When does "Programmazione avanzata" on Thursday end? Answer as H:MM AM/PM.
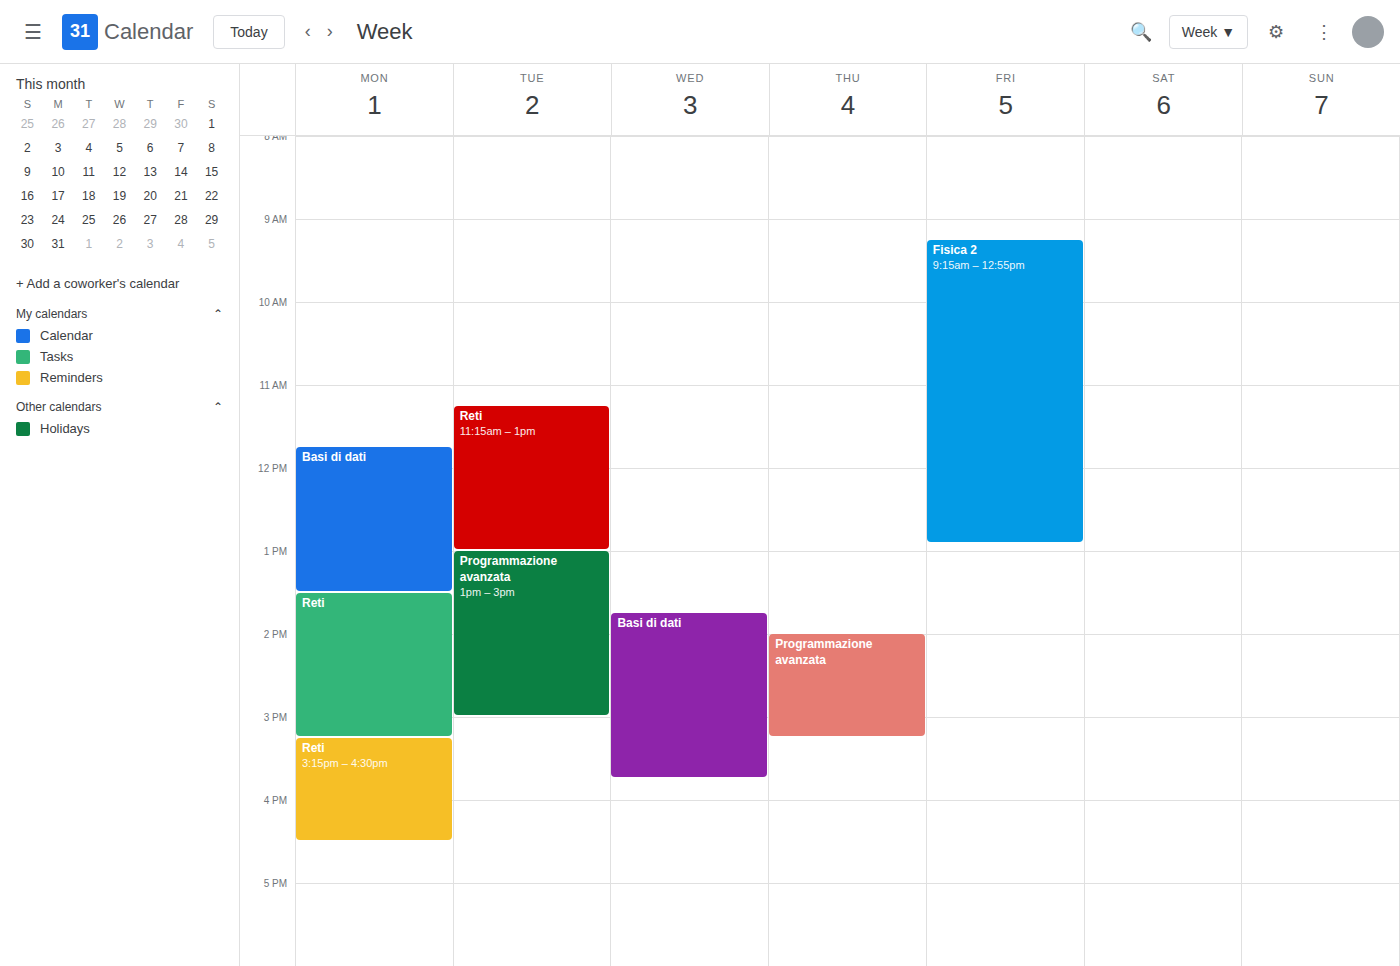
3:15 PM